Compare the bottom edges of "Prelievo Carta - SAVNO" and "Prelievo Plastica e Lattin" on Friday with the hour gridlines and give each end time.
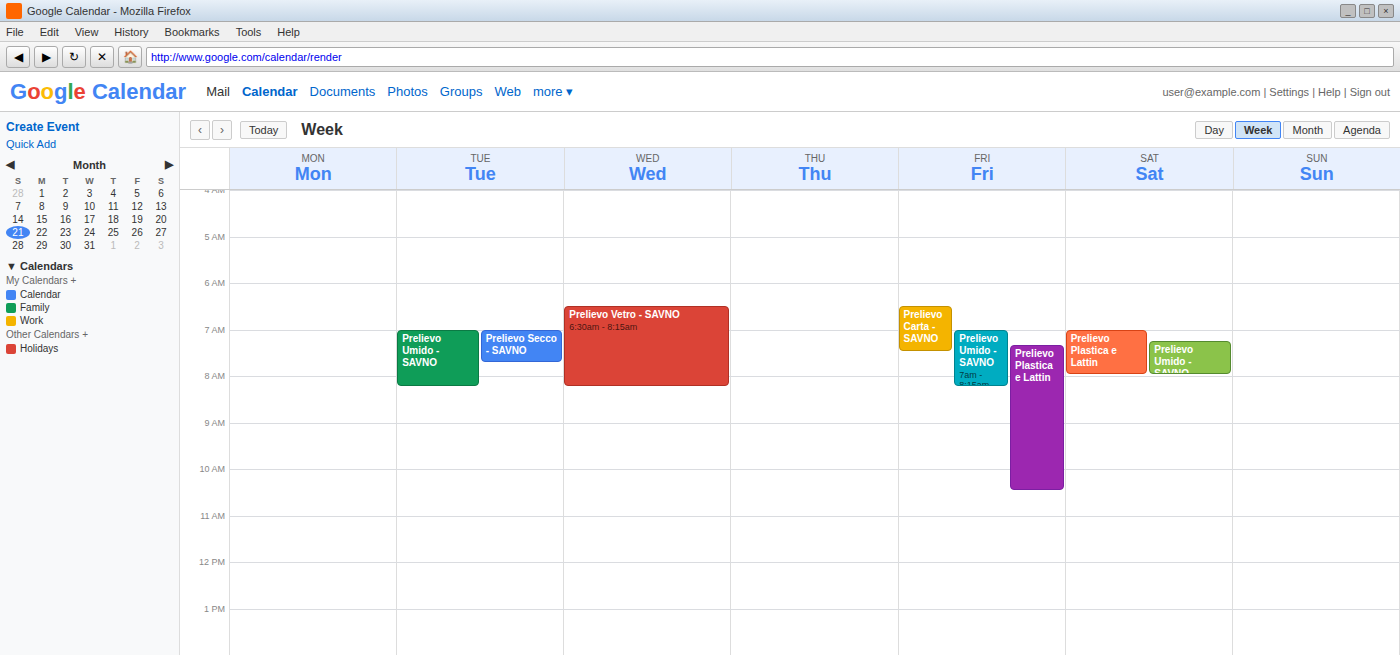
"Prelievo Carta - SAVNO": 07:30, halfway between the 07:00 and 08:00 lines. "Prelievo Plastica e Lattin": 10:30, halfway between the 10:00 and 11:00 lines.